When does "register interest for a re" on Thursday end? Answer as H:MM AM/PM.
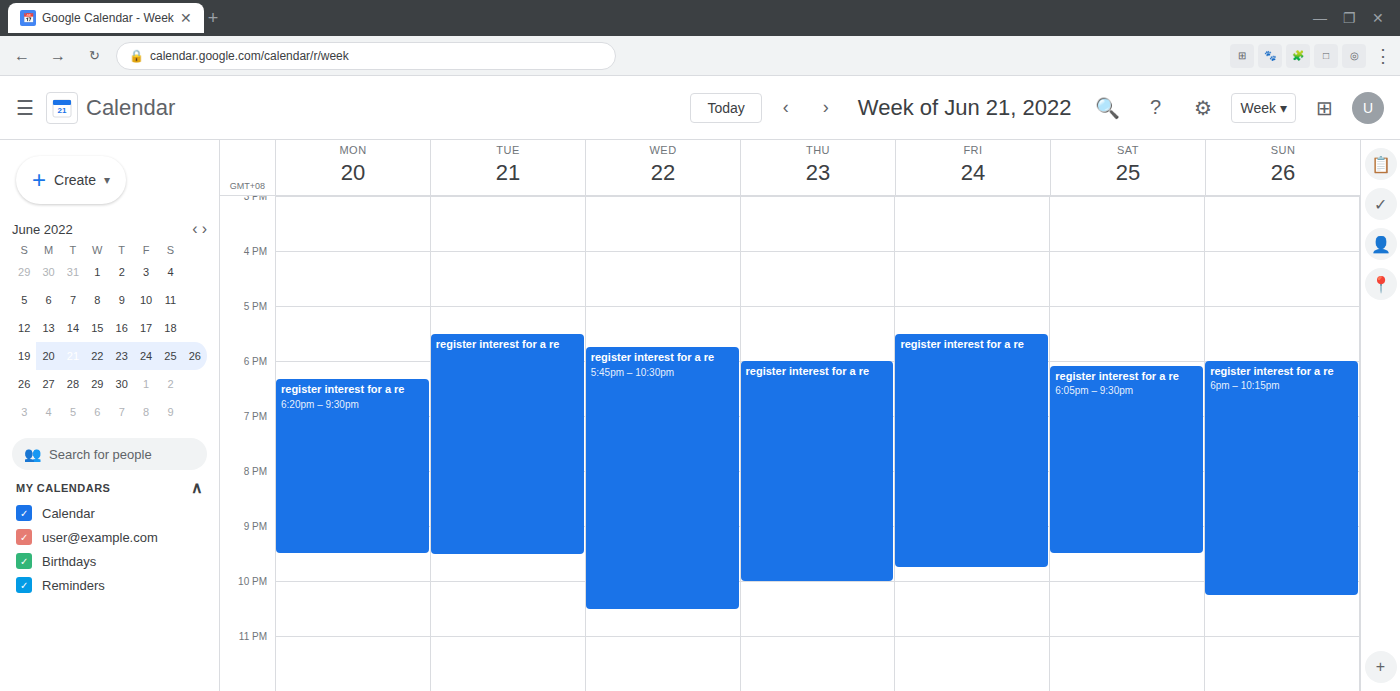
10:00 PM